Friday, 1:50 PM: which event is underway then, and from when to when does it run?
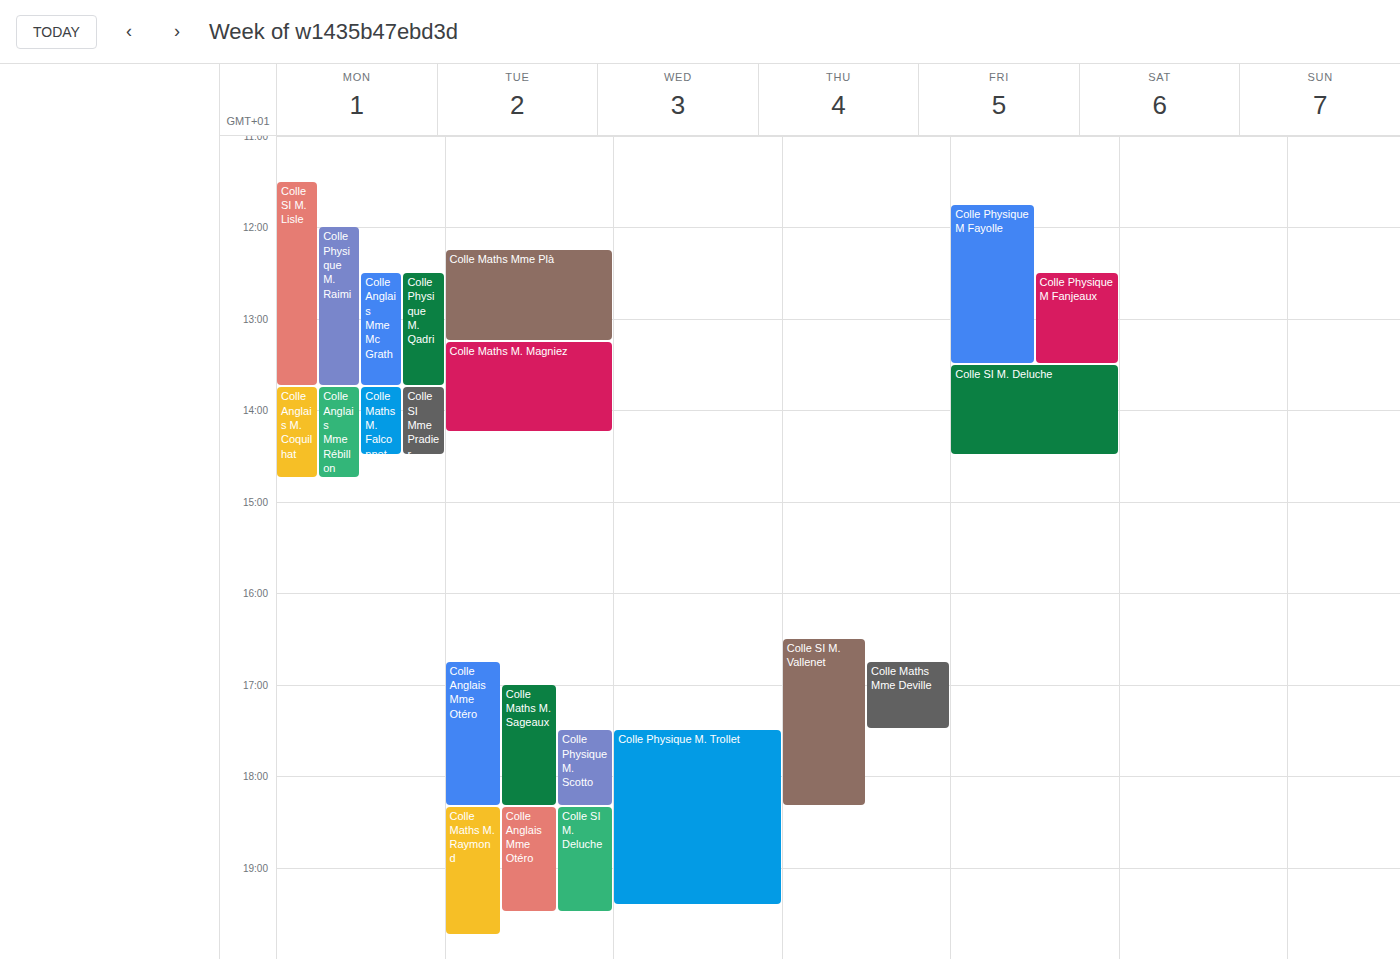
"Colle SI M. Deluche", 1:30 PM to 2:30 PM